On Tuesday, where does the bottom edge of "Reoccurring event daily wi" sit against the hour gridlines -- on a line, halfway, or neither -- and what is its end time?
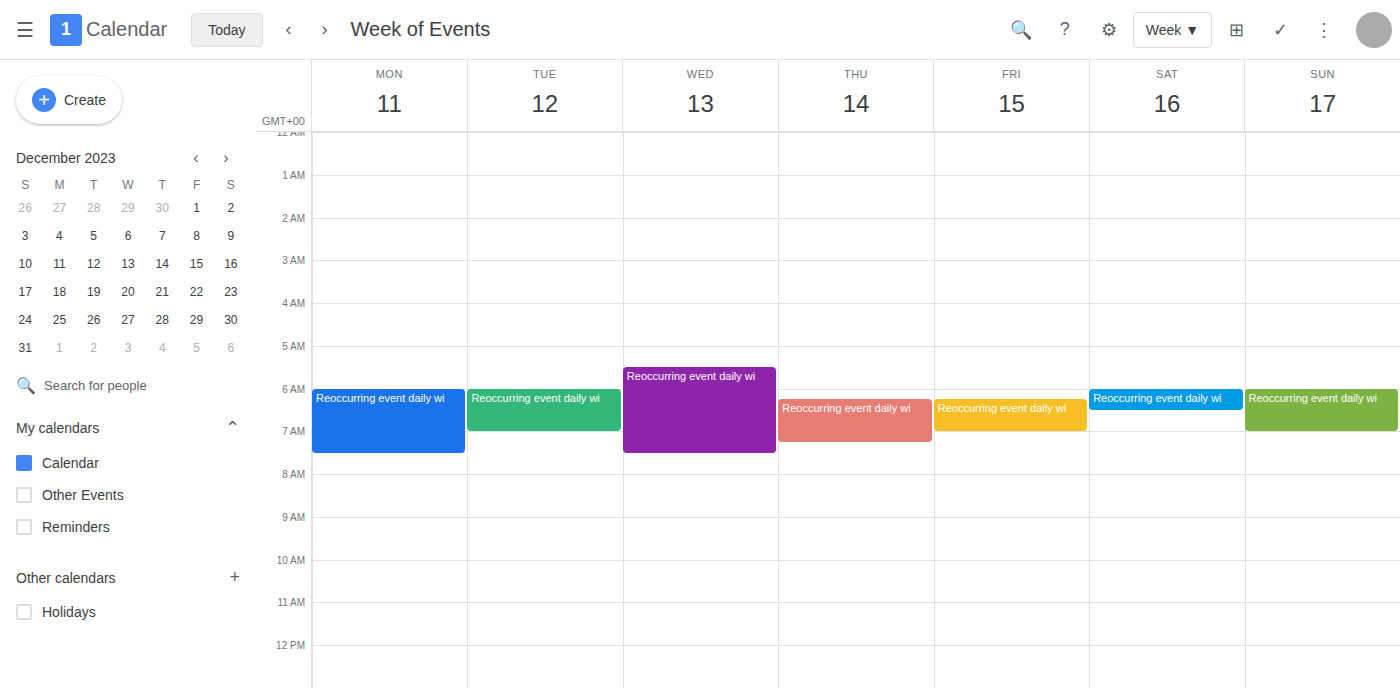
7:00 AM -- exactly on the 7 AM line.